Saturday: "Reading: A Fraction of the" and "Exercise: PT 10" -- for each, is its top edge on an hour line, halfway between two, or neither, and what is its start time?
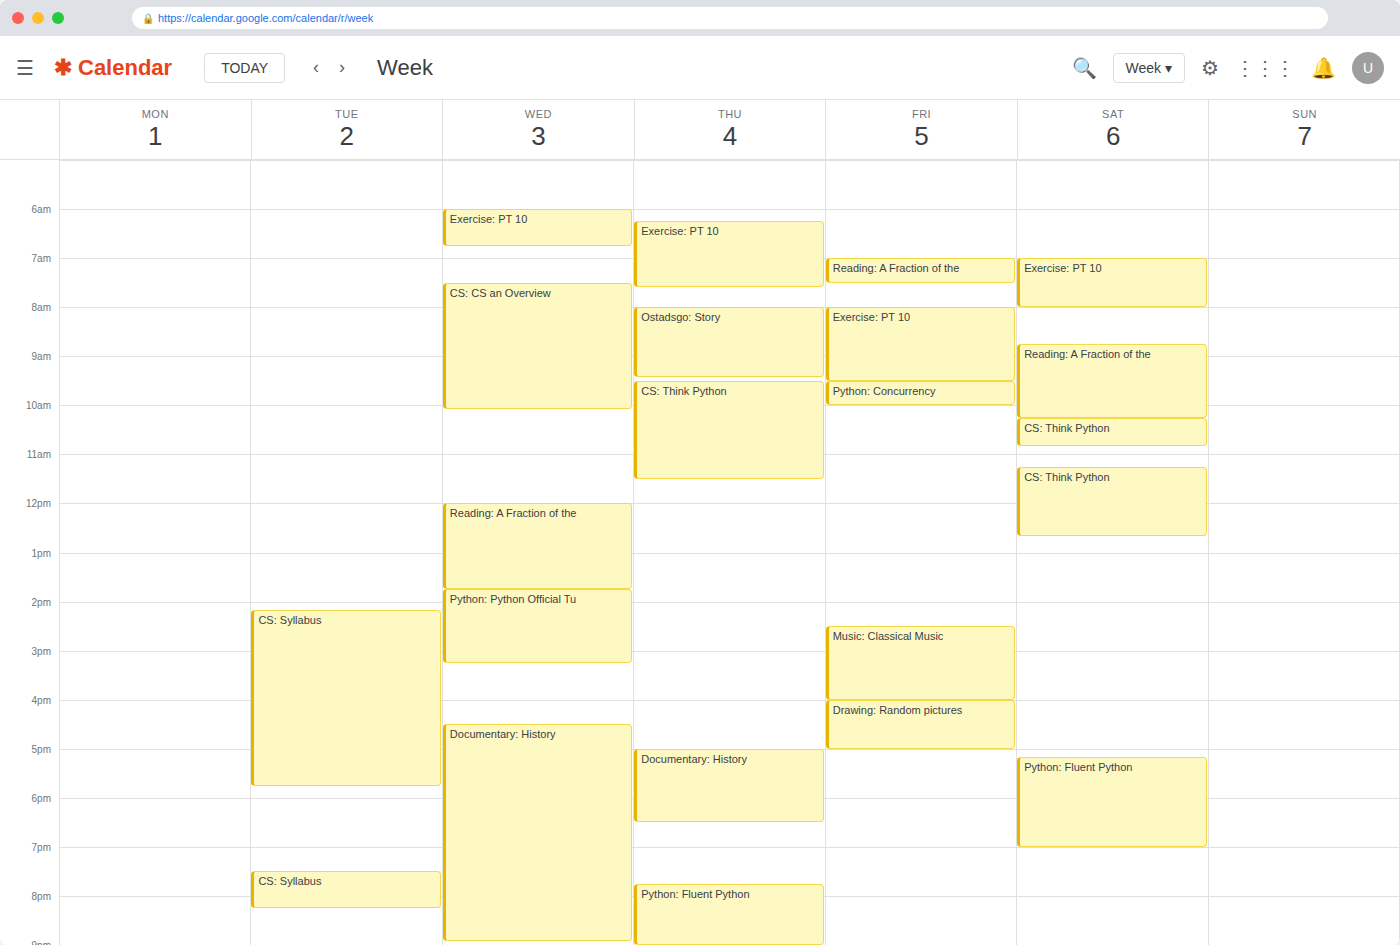
"Reading: A Fraction of the": 08:45, neither: three quarters of the way from the 08:00 line to the 09:00 line. "Exercise: PT 10": 07:00, exactly on the 07:00 line.